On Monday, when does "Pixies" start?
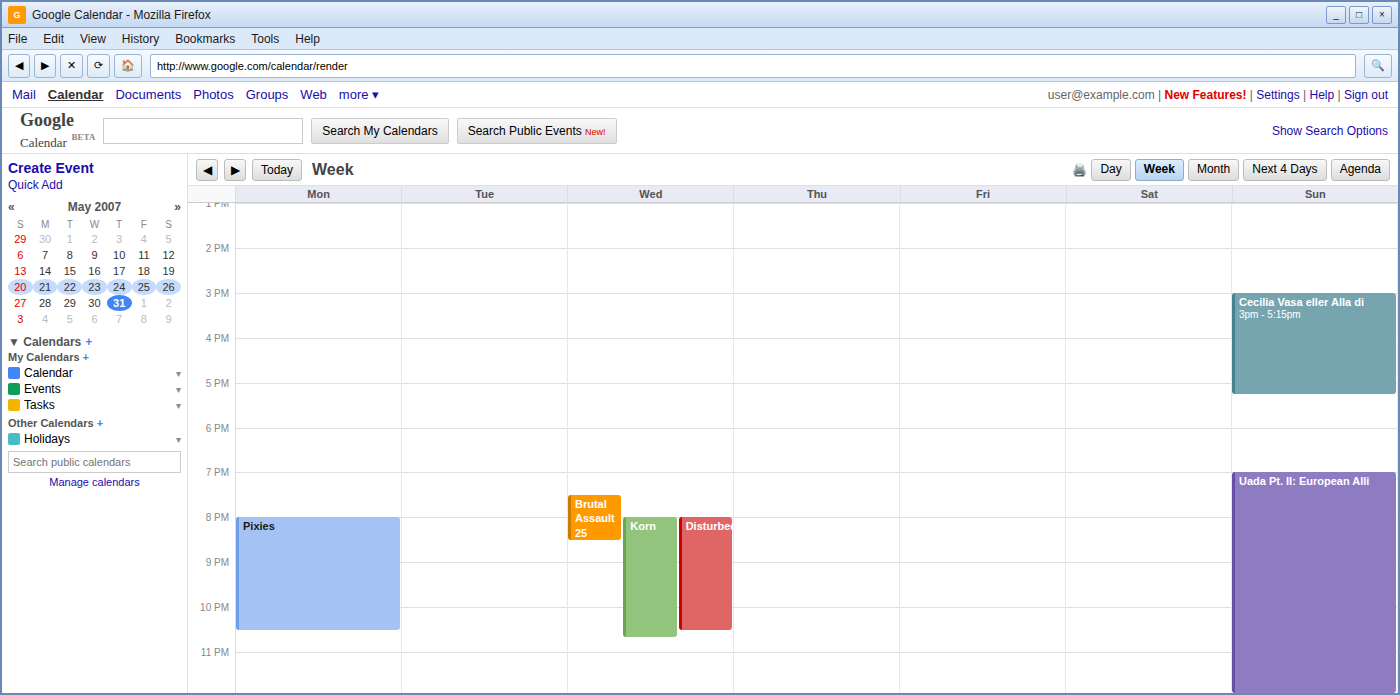
20:00